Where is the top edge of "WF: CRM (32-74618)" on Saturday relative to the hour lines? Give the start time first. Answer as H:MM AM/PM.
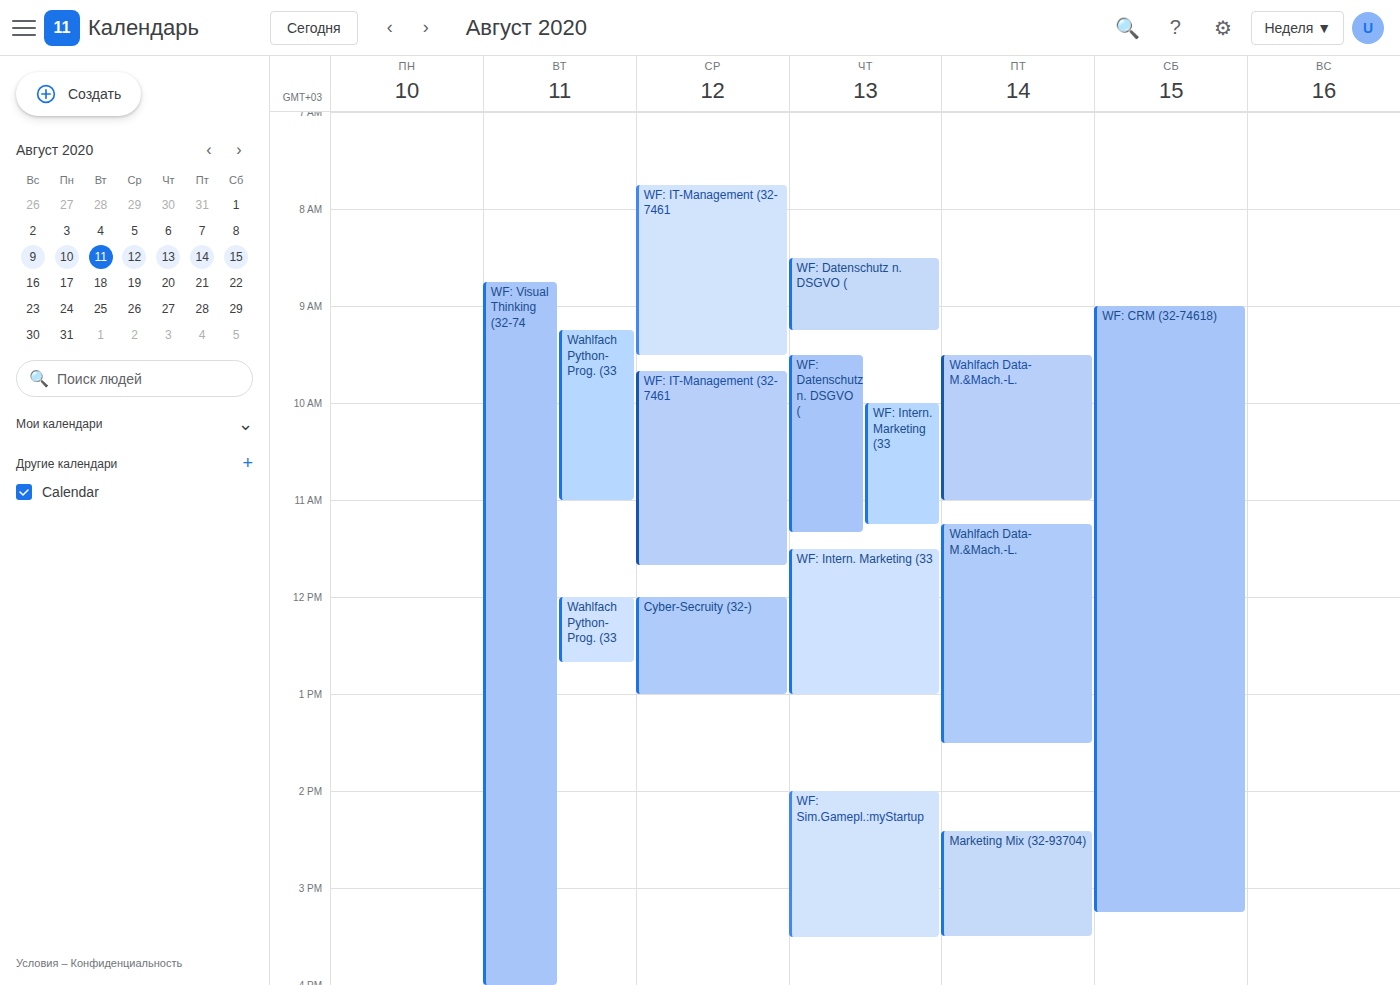
9:00 AM -- exactly on the 9 AM line.